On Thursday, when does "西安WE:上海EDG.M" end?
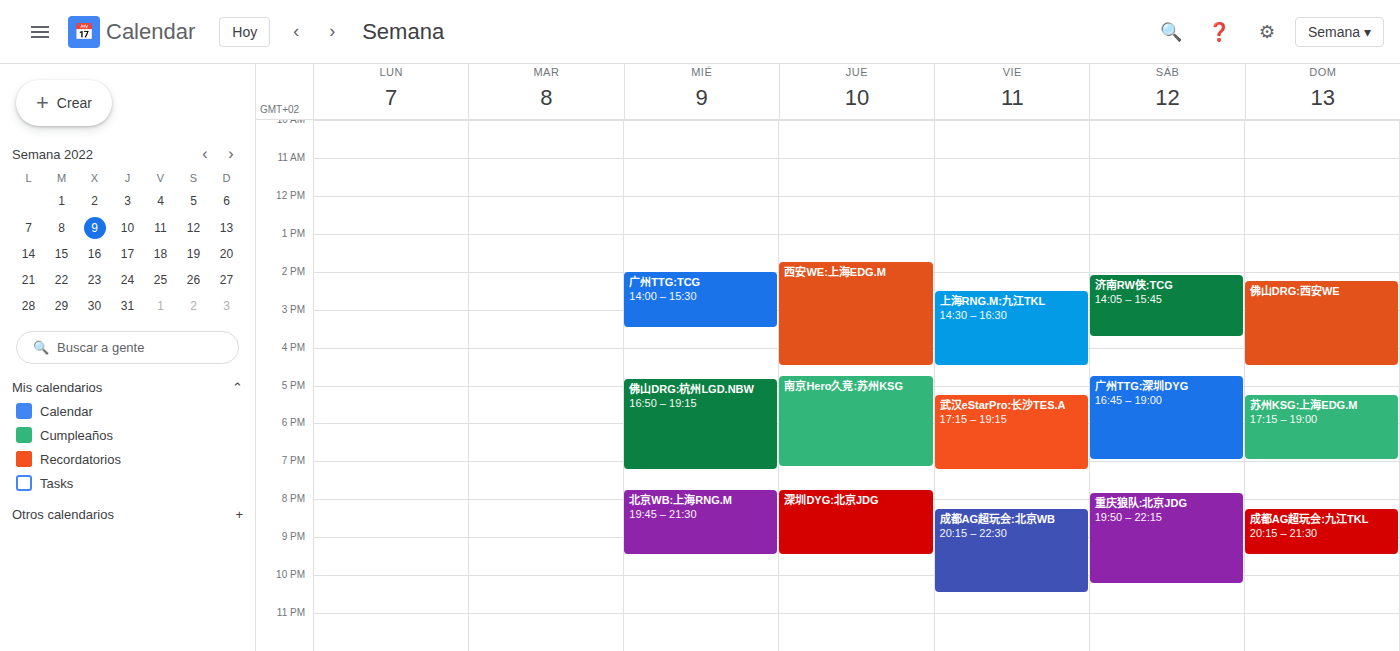
4:30 PM